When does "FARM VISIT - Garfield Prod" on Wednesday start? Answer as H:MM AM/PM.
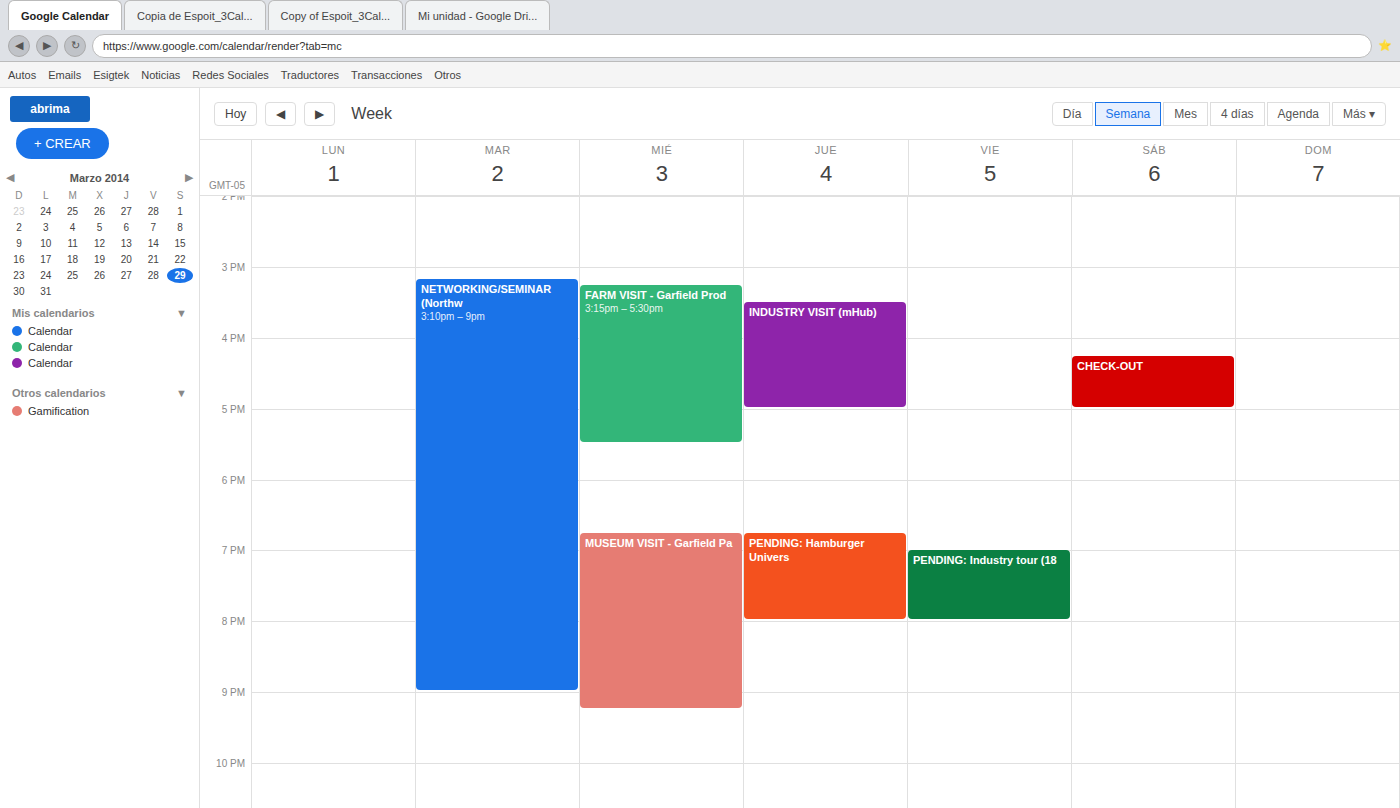
3:15 PM